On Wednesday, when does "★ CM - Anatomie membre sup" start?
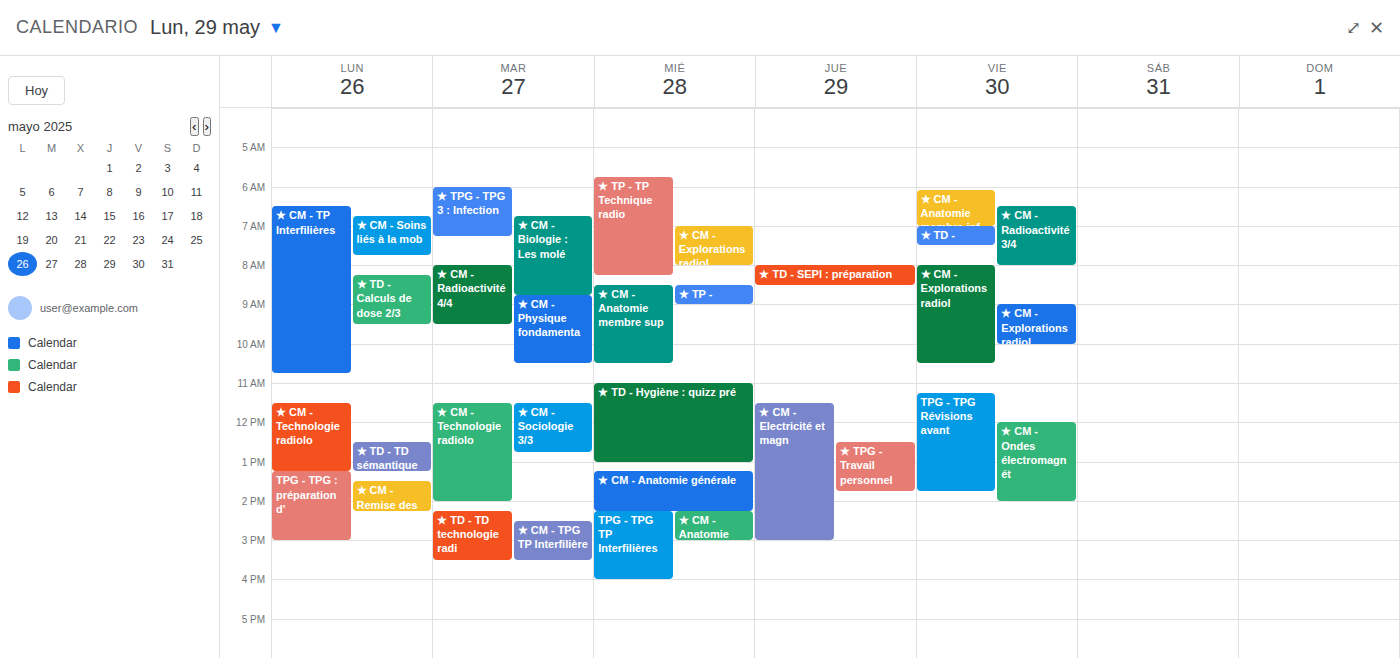
8:30 AM